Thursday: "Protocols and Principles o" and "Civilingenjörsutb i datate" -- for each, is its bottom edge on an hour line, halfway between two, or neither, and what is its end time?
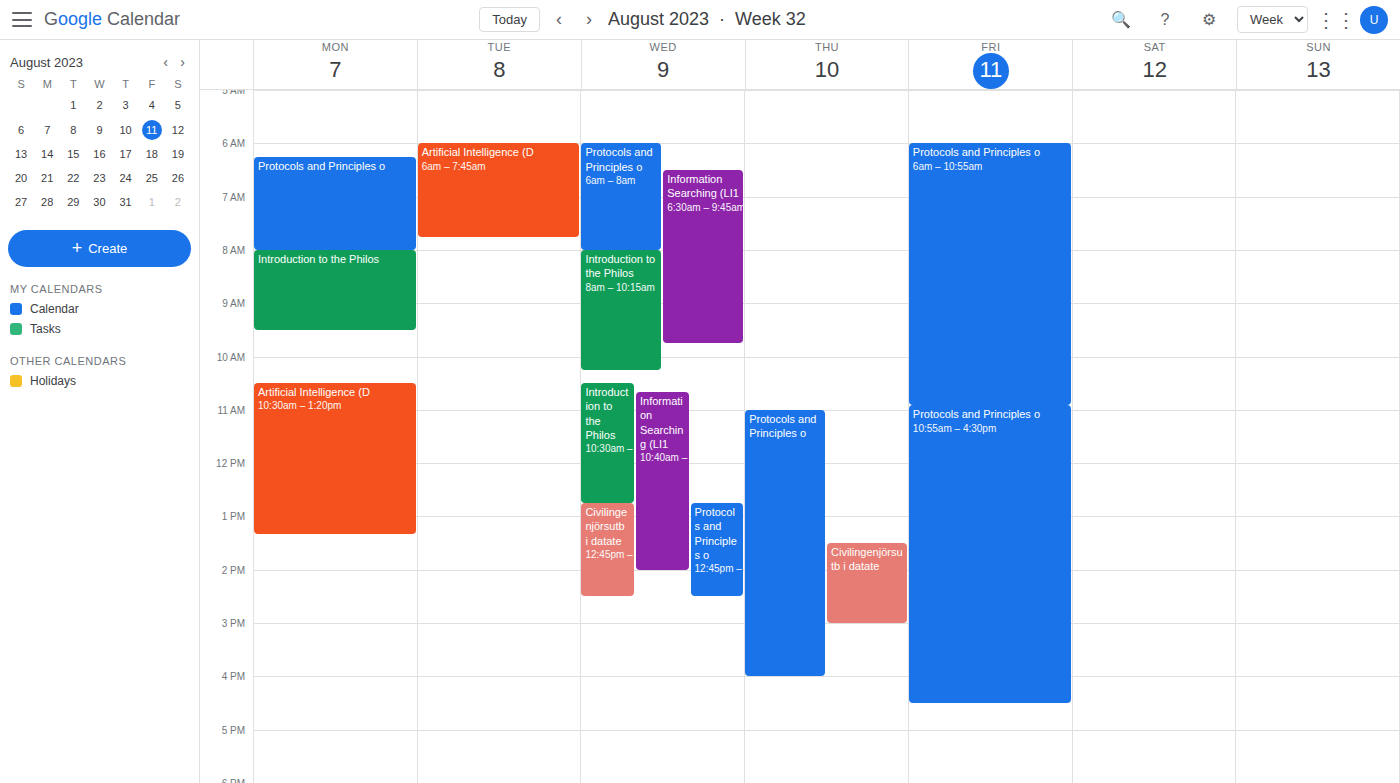
"Protocols and Principles o": 4:00 PM, exactly on the 4 PM line. "Civilingenjörsutb i datate": 3:00 PM, exactly on the 3 PM line.